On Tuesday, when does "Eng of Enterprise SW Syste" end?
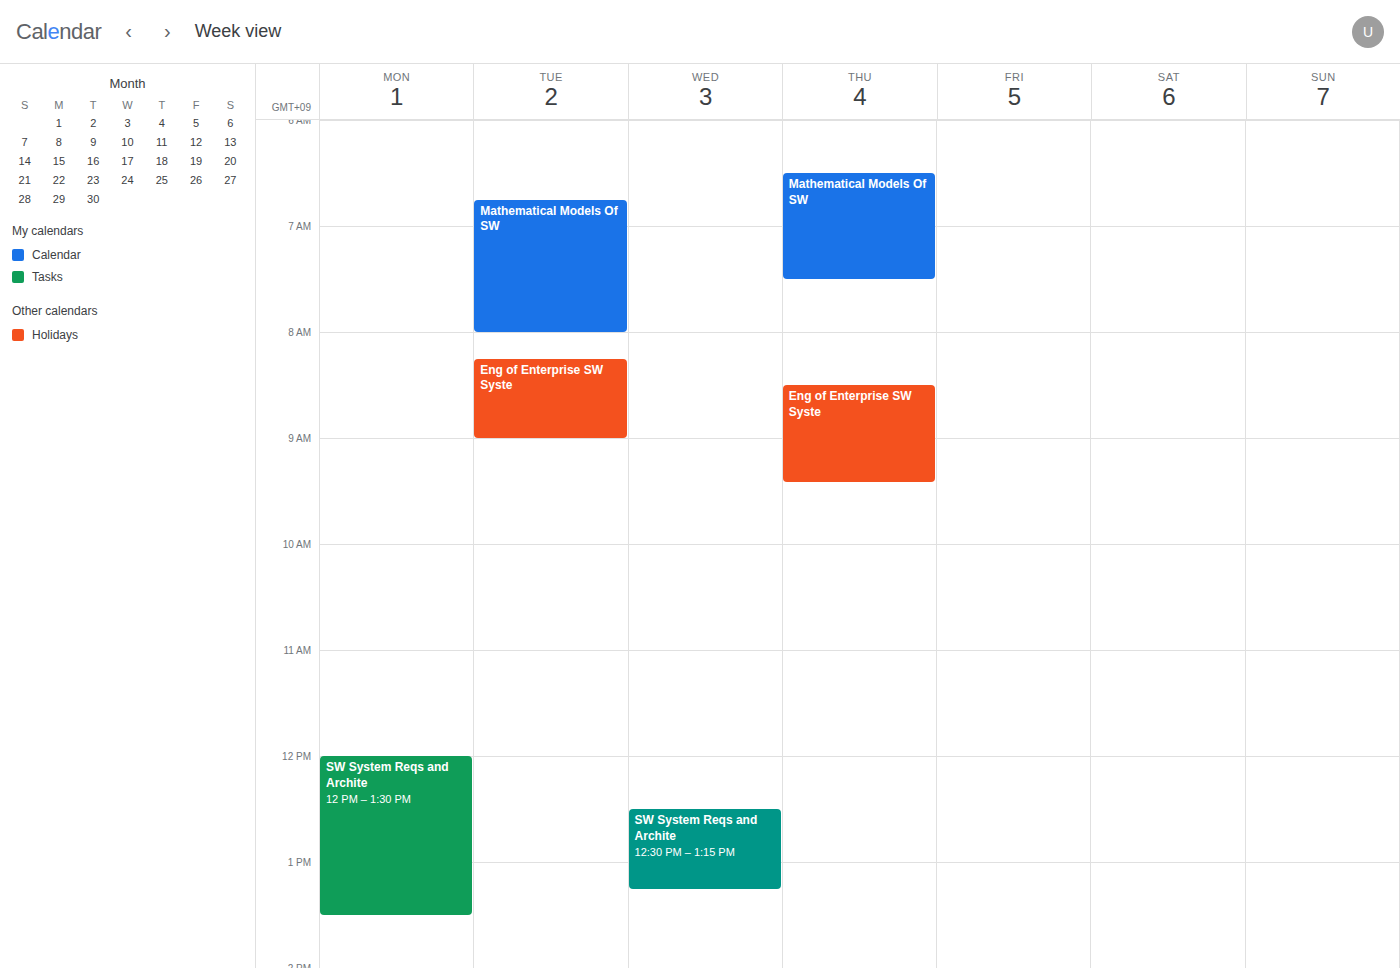
9:00 AM